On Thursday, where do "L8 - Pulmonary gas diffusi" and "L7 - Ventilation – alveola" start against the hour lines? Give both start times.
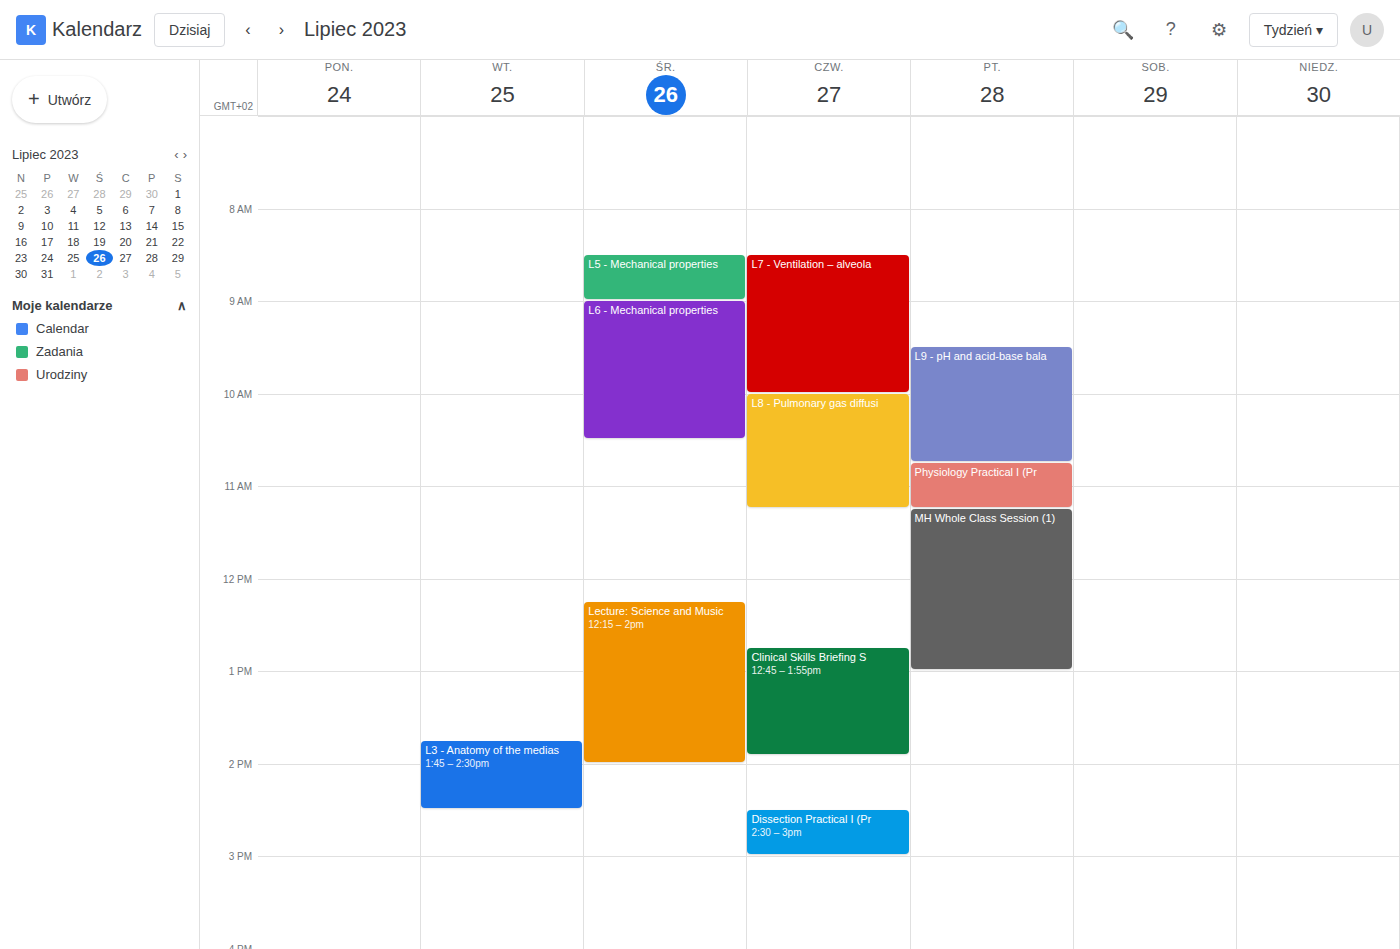
"L8 - Pulmonary gas diffusi": 10:00 AM, exactly on the 10 AM line. "L7 - Ventilation – alveola": 8:30 AM, halfway between the 8 AM and 9 AM lines.